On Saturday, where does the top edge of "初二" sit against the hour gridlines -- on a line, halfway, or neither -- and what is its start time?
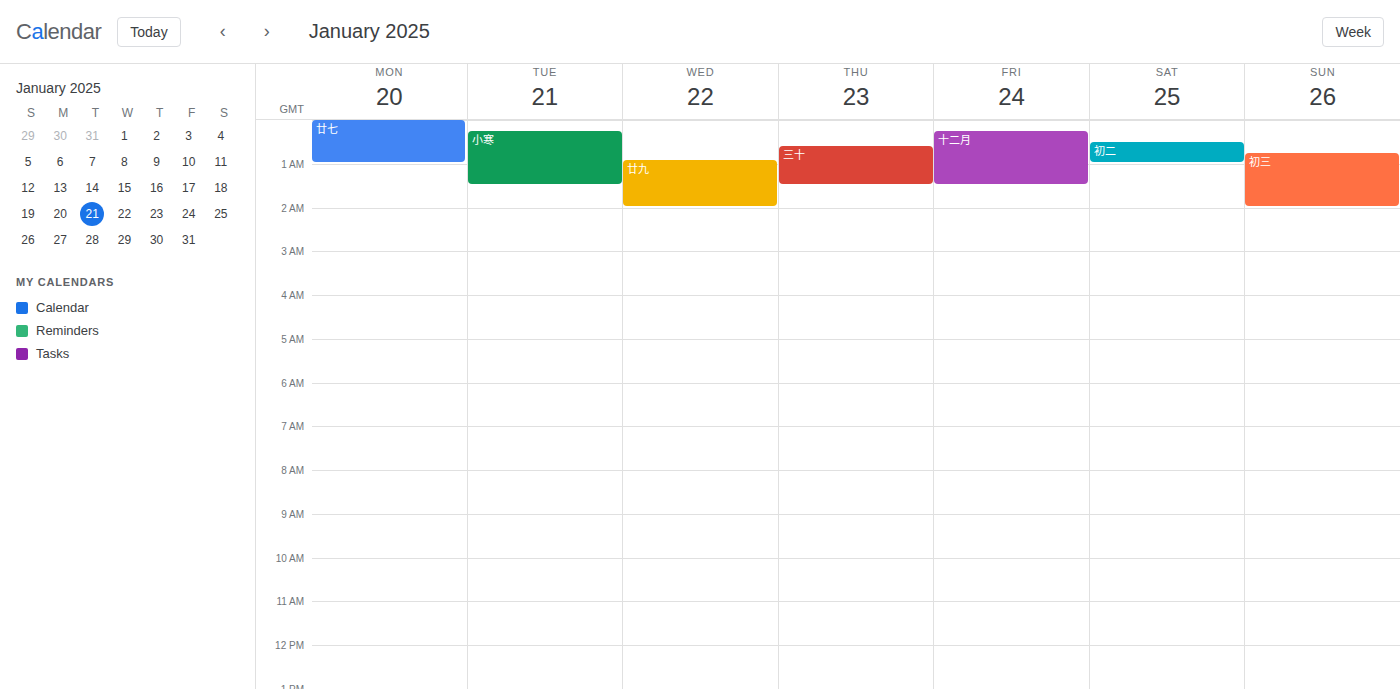
12:30 AM -- halfway between the 12 AM and 1 AM lines.